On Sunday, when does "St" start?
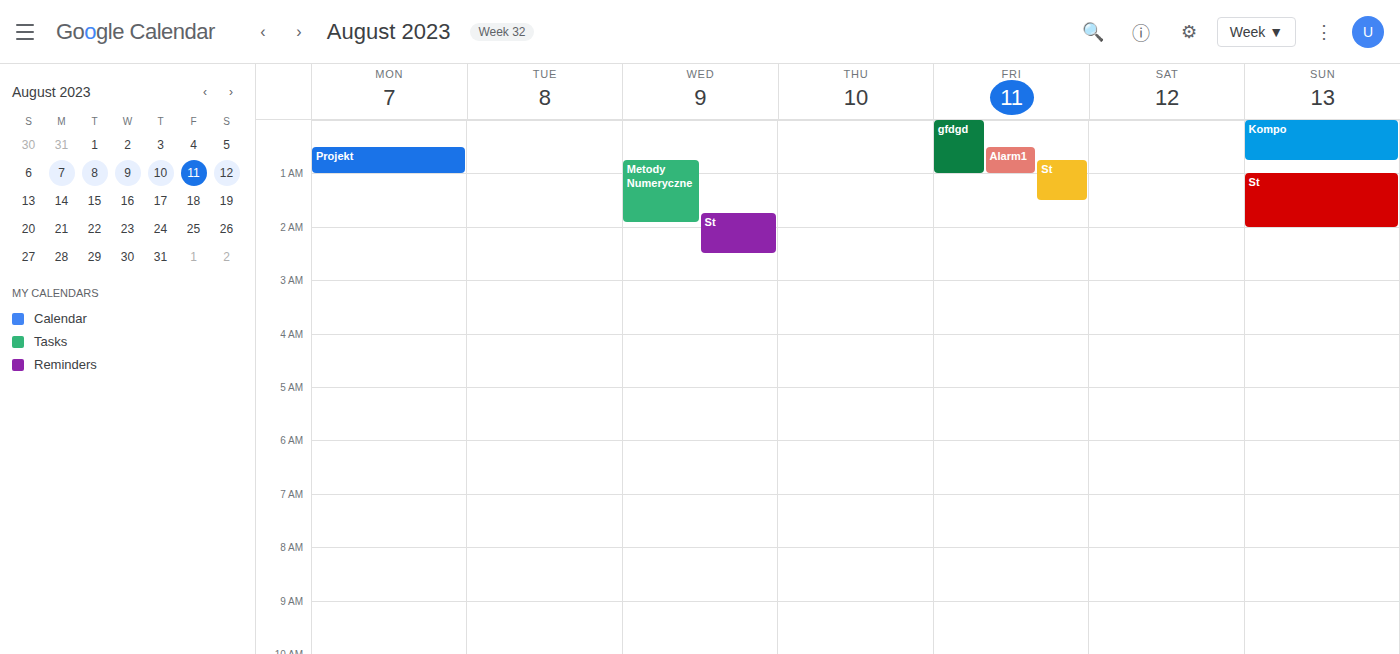
1:00 AM